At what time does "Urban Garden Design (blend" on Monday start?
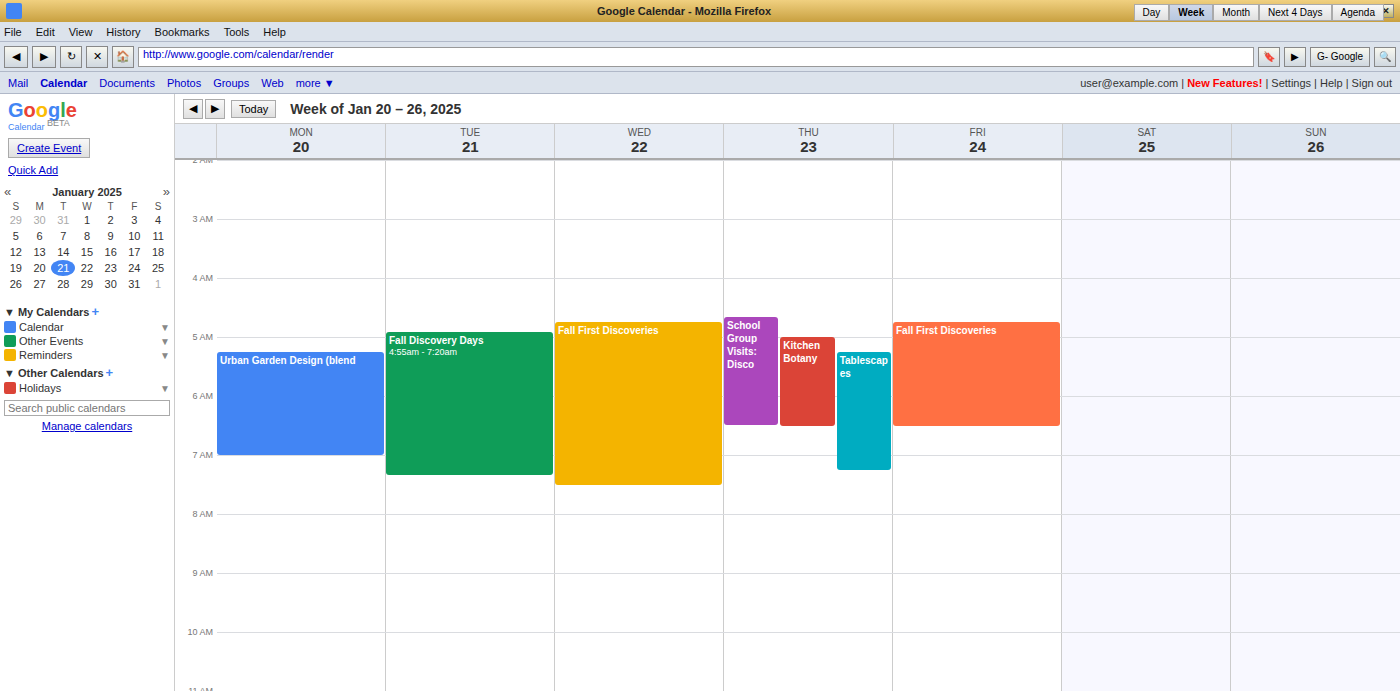
5:15 AM